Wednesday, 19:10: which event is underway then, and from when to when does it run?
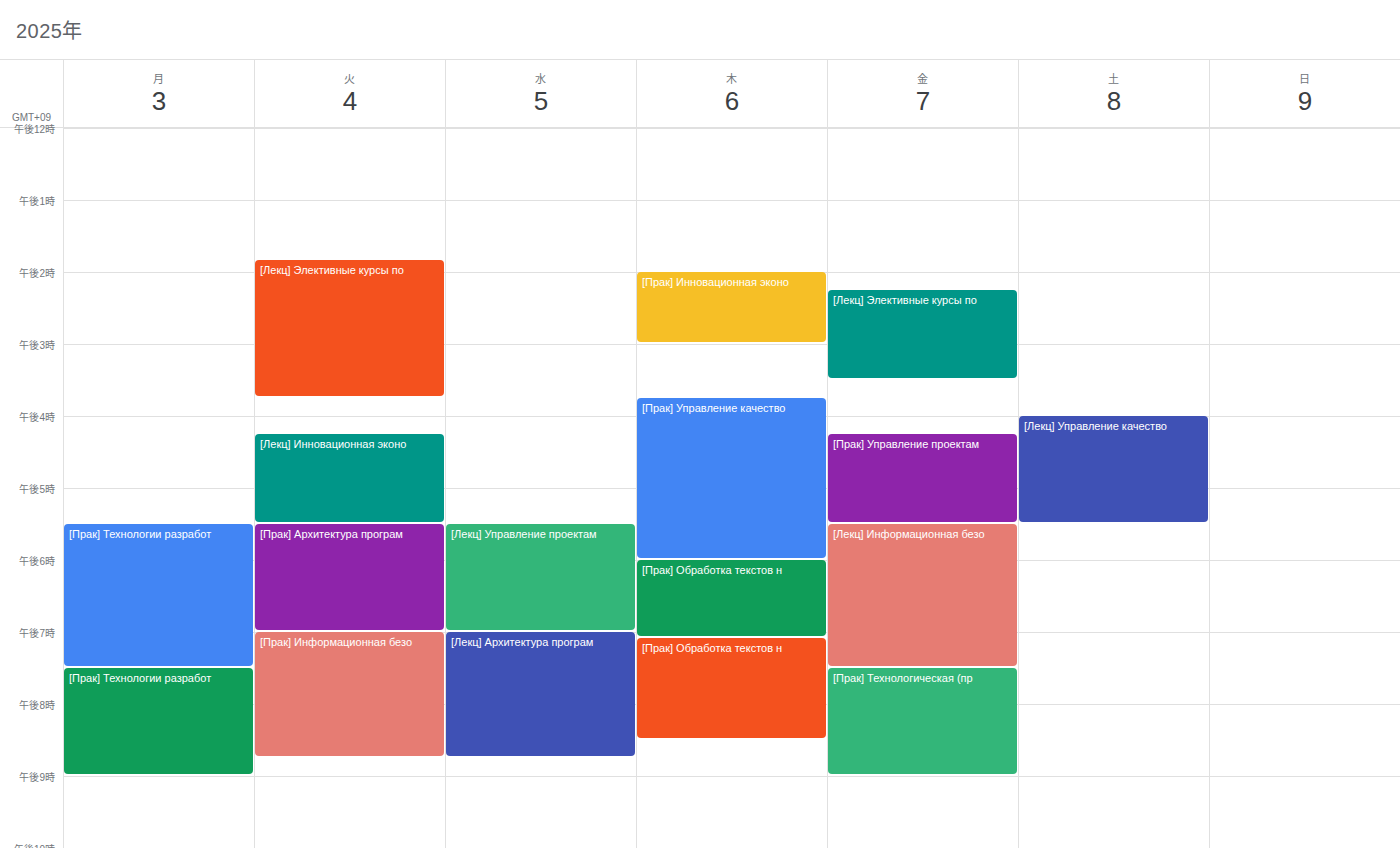
"[Лекц] Архитектура програм", 19:00 to 20:45